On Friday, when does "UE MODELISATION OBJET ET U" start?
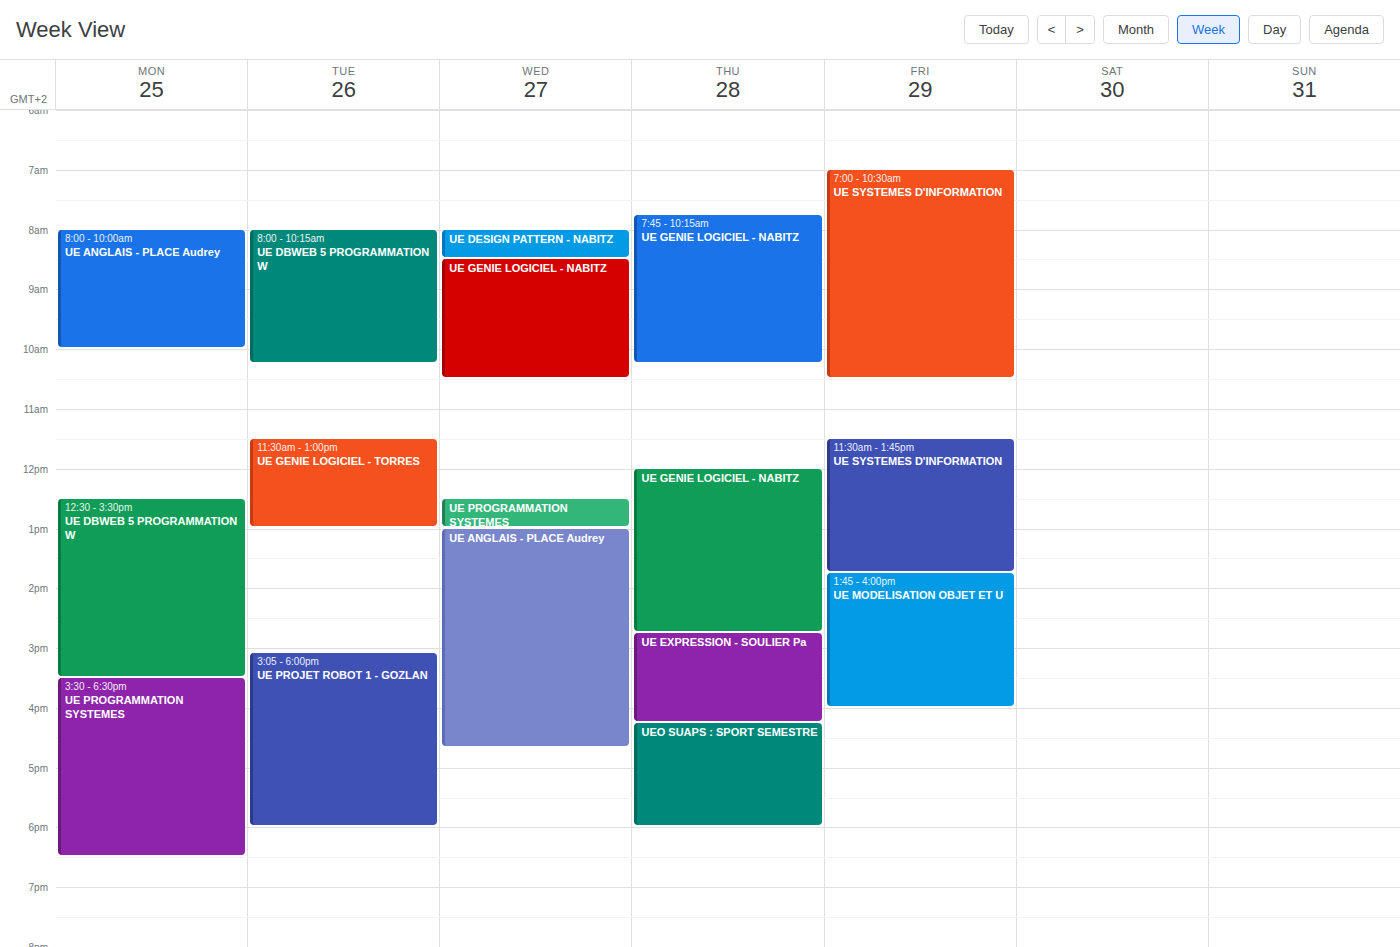
1:45 PM